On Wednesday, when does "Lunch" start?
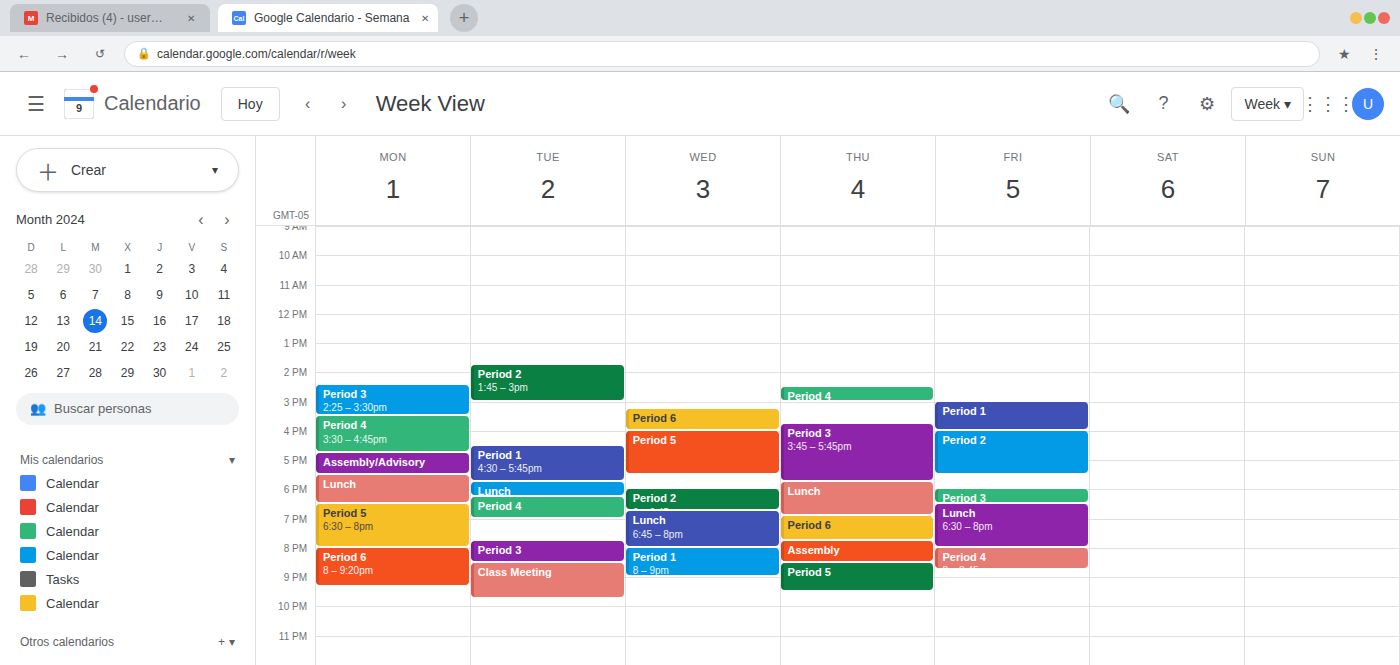
6:45 PM